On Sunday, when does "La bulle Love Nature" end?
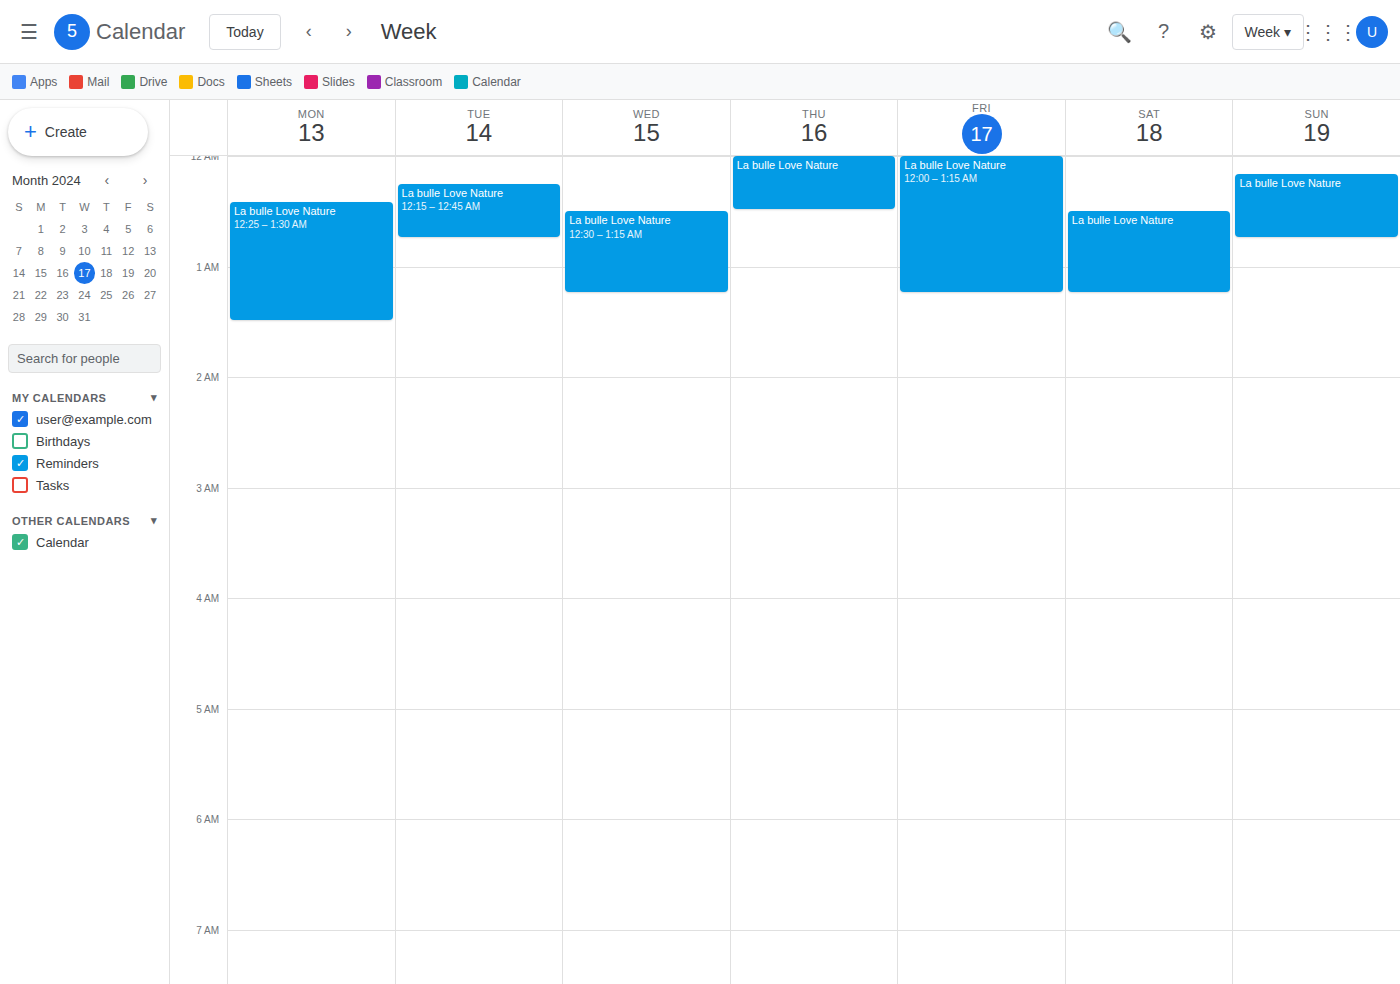
12:45 AM